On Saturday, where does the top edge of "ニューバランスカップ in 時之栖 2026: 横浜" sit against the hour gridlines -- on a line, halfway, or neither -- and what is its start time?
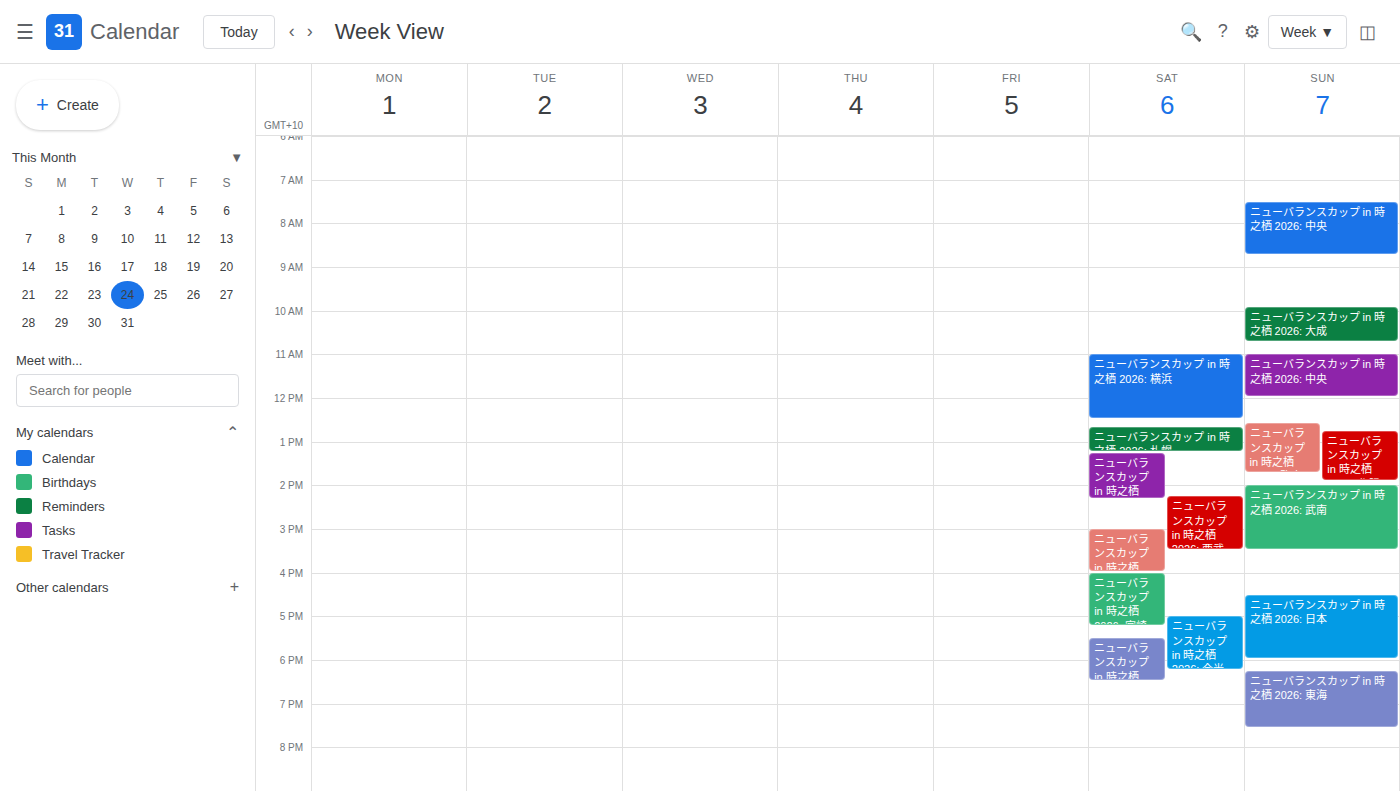
11:00 AM -- exactly on the 11 AM line.